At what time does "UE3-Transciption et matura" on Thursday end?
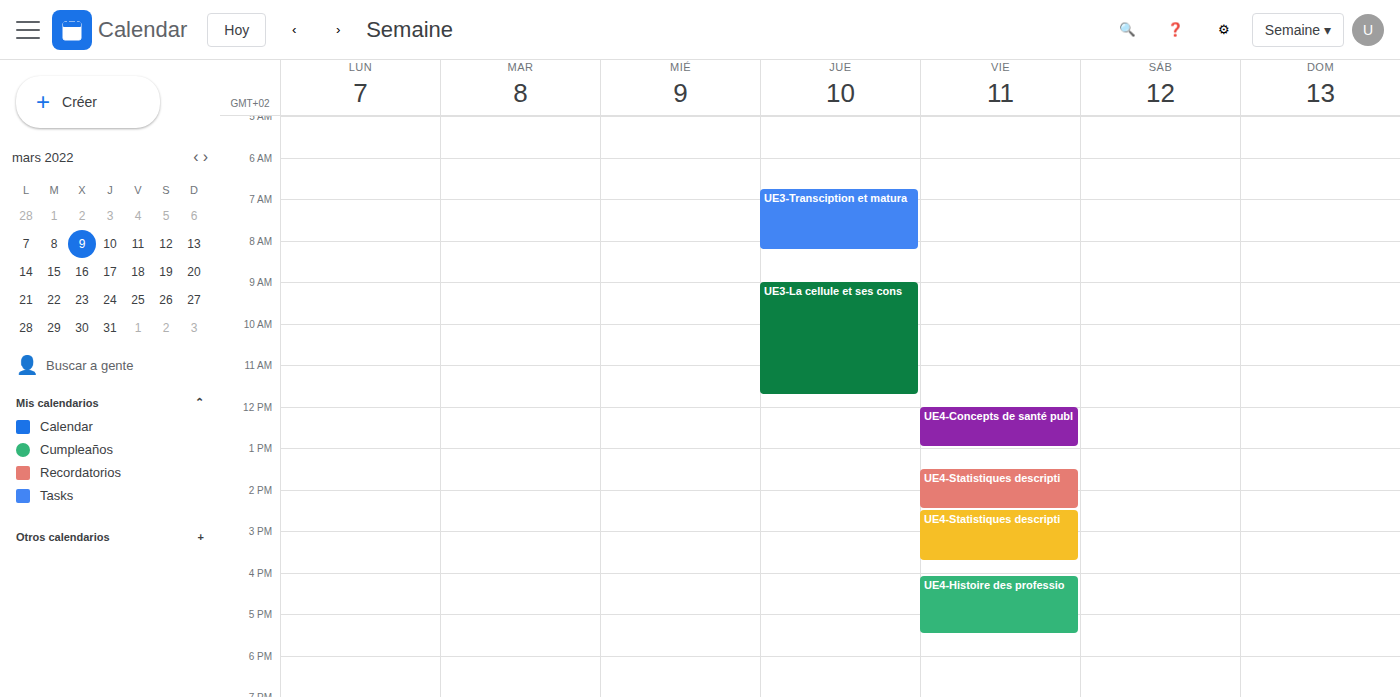
8:15 AM